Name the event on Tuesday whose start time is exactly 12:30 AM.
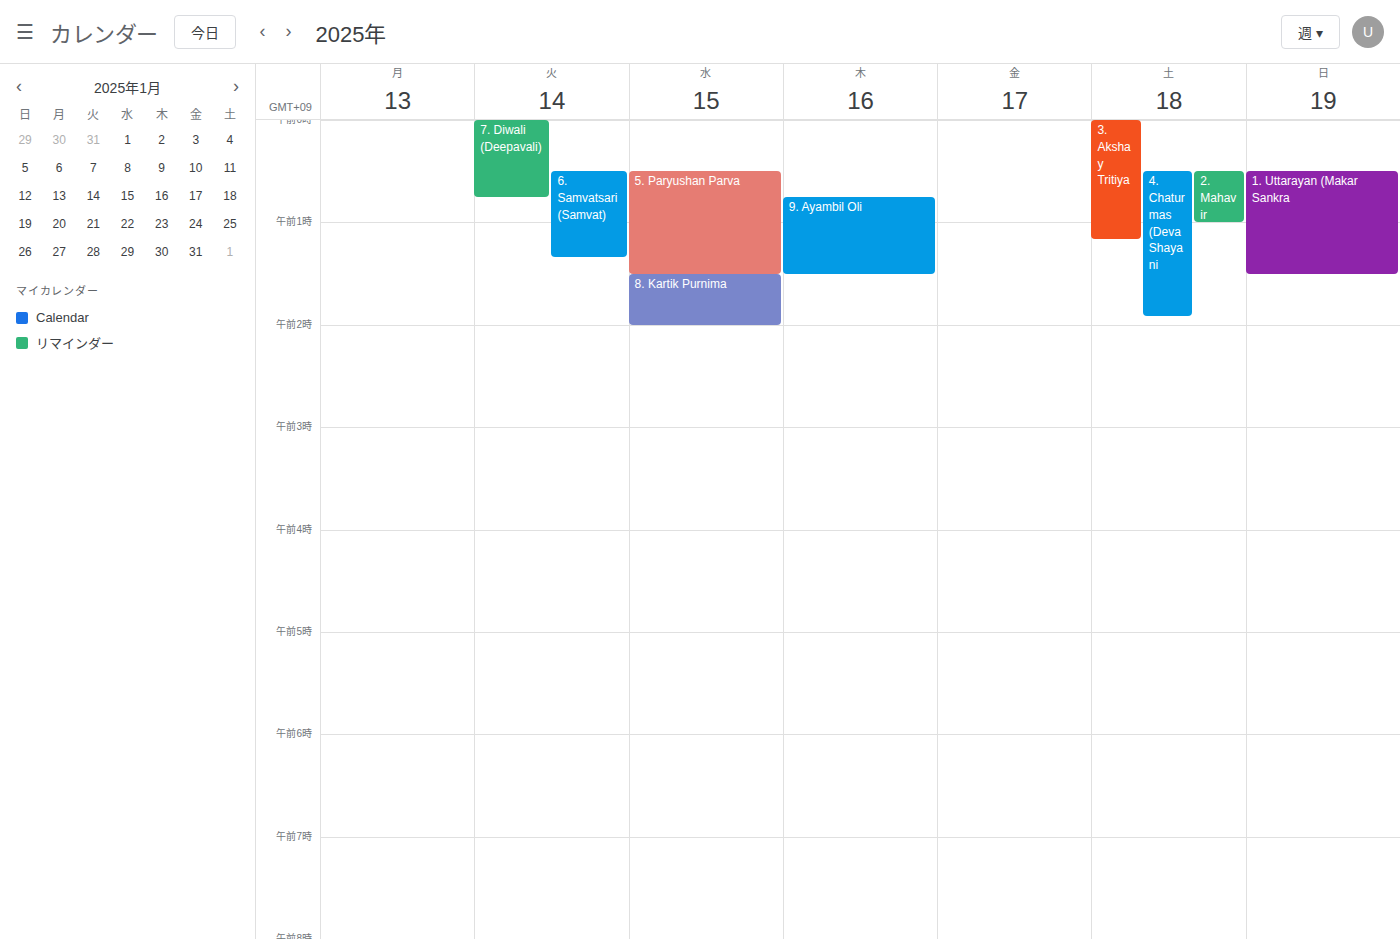
"6. Samvatsari (Samvat)"